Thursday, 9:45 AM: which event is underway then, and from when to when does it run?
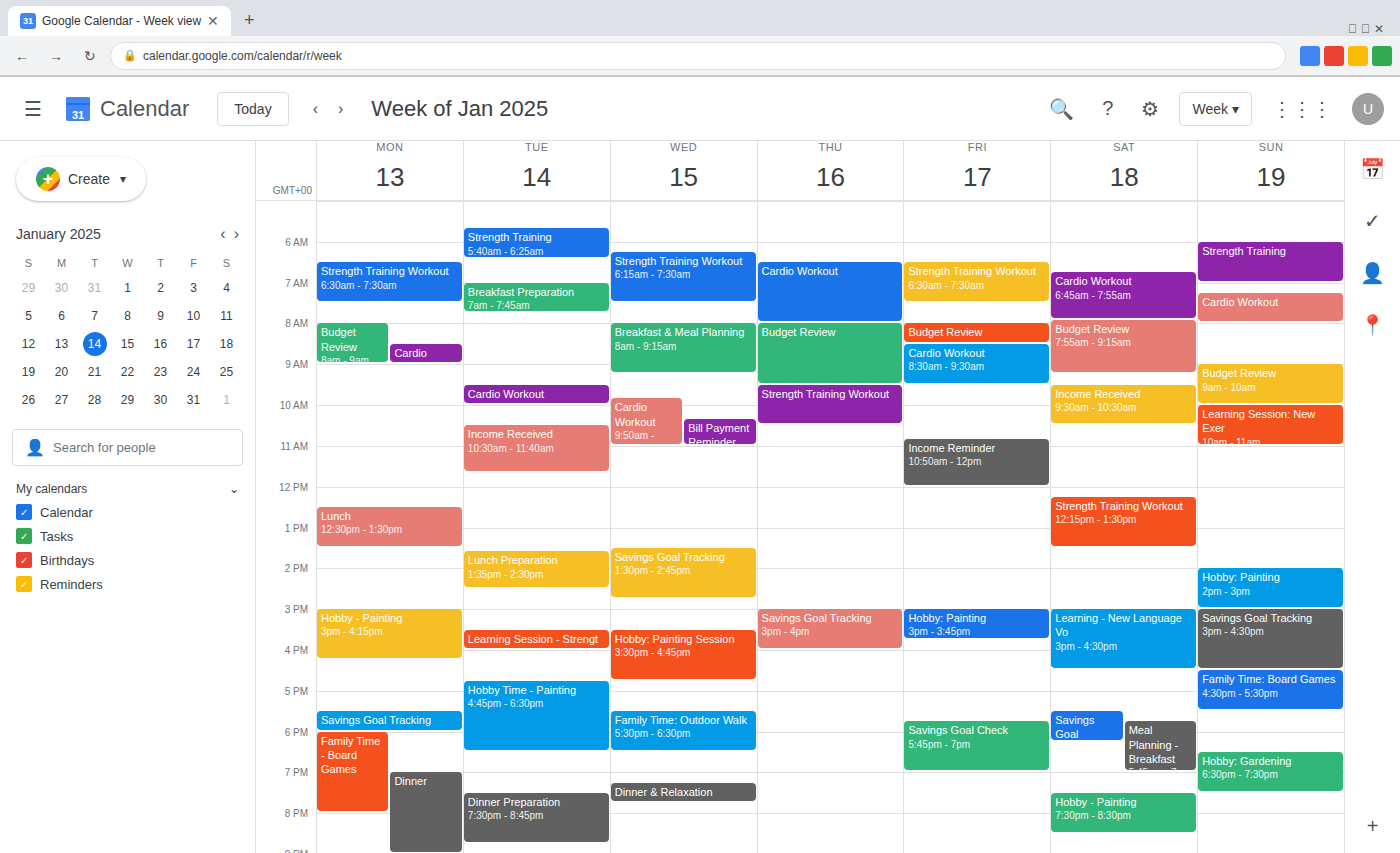
"Strength Training Workout", 9:30 AM to 10:30 AM